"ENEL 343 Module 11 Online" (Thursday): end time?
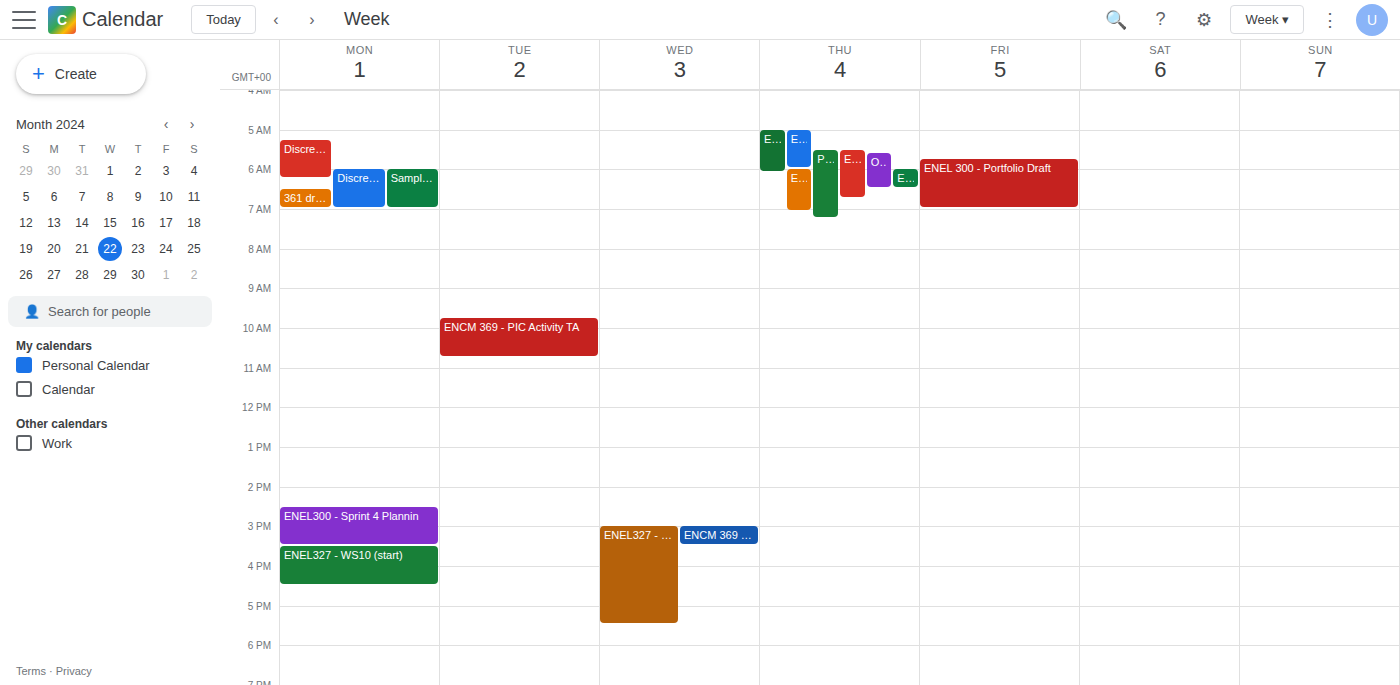
6:45 AM